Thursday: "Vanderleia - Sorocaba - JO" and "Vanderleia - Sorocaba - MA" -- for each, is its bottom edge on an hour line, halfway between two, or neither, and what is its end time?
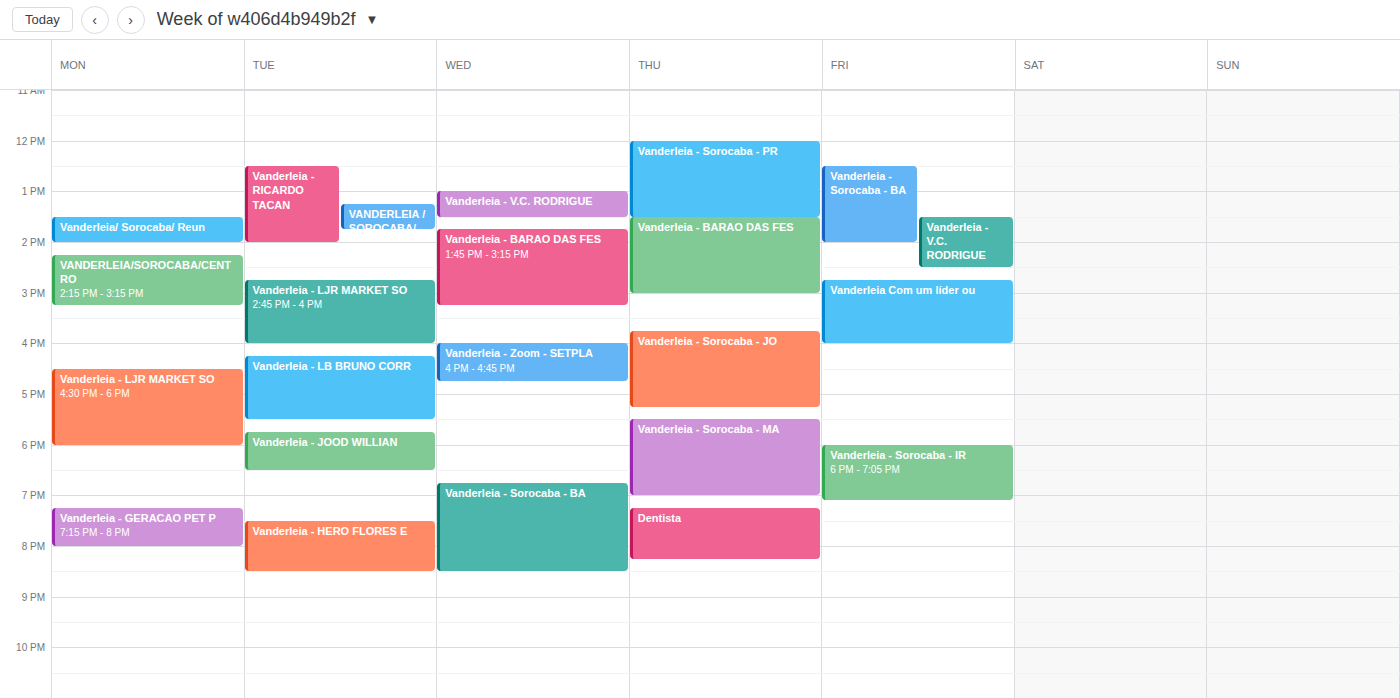
"Vanderleia - Sorocaba - JO": 5:15 PM, neither: a quarter of the way from the 5 PM line to the 6 PM line. "Vanderleia - Sorocaba - MA": 7:00 PM, exactly on the 7 PM line.